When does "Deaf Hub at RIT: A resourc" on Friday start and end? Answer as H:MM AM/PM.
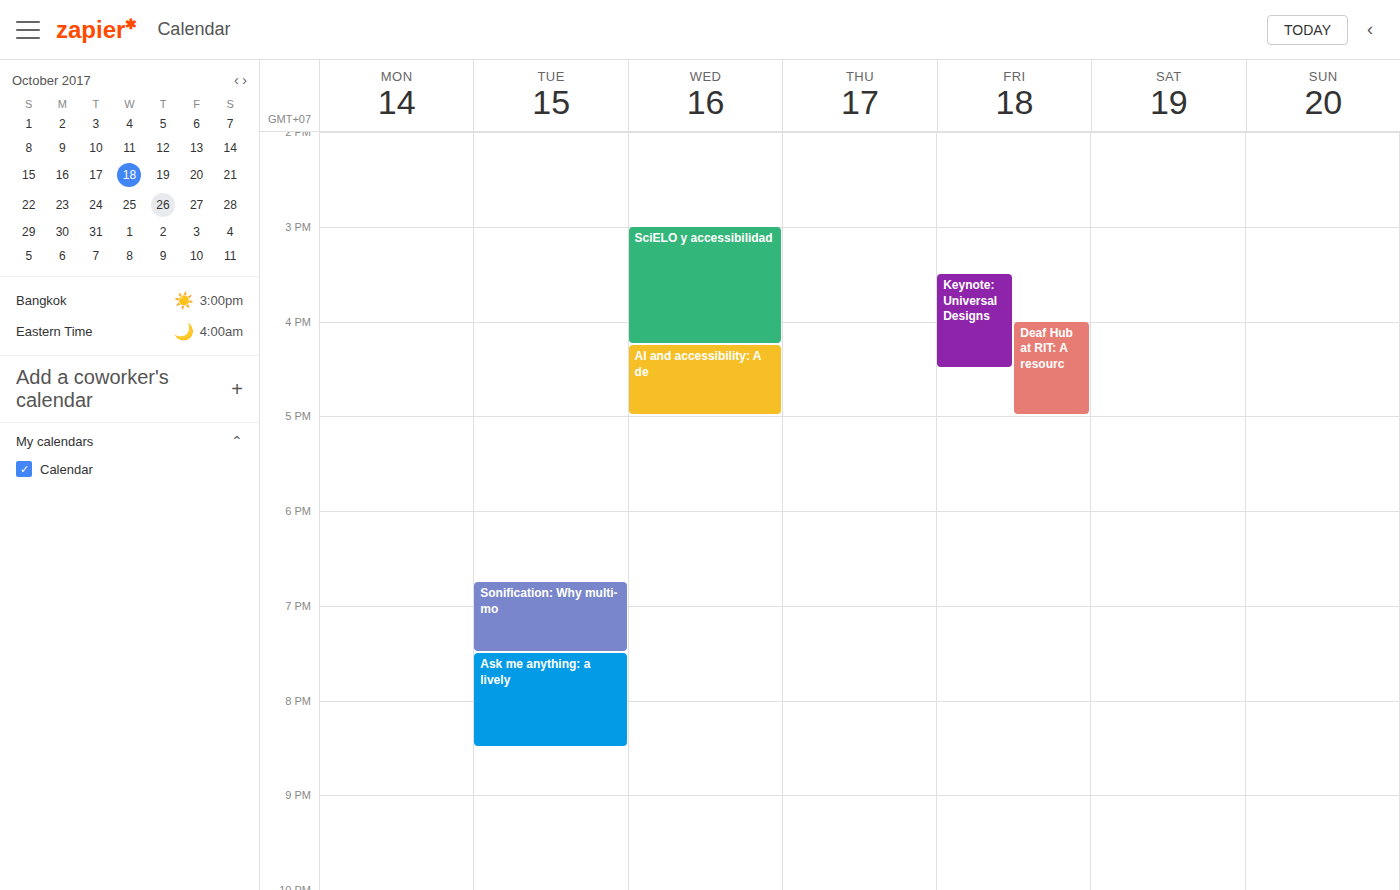
4:00 PM to 5:00 PM